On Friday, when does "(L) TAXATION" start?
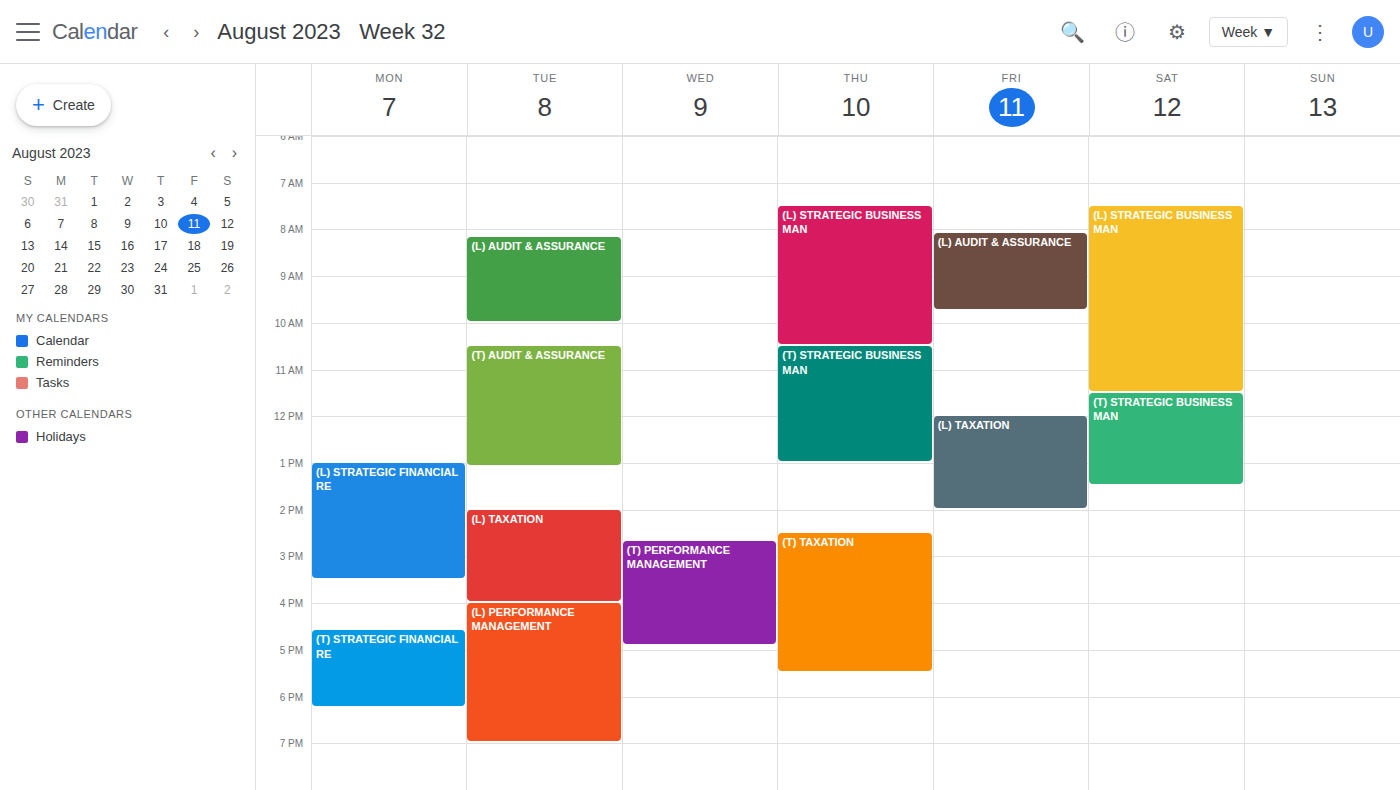
12:00 PM